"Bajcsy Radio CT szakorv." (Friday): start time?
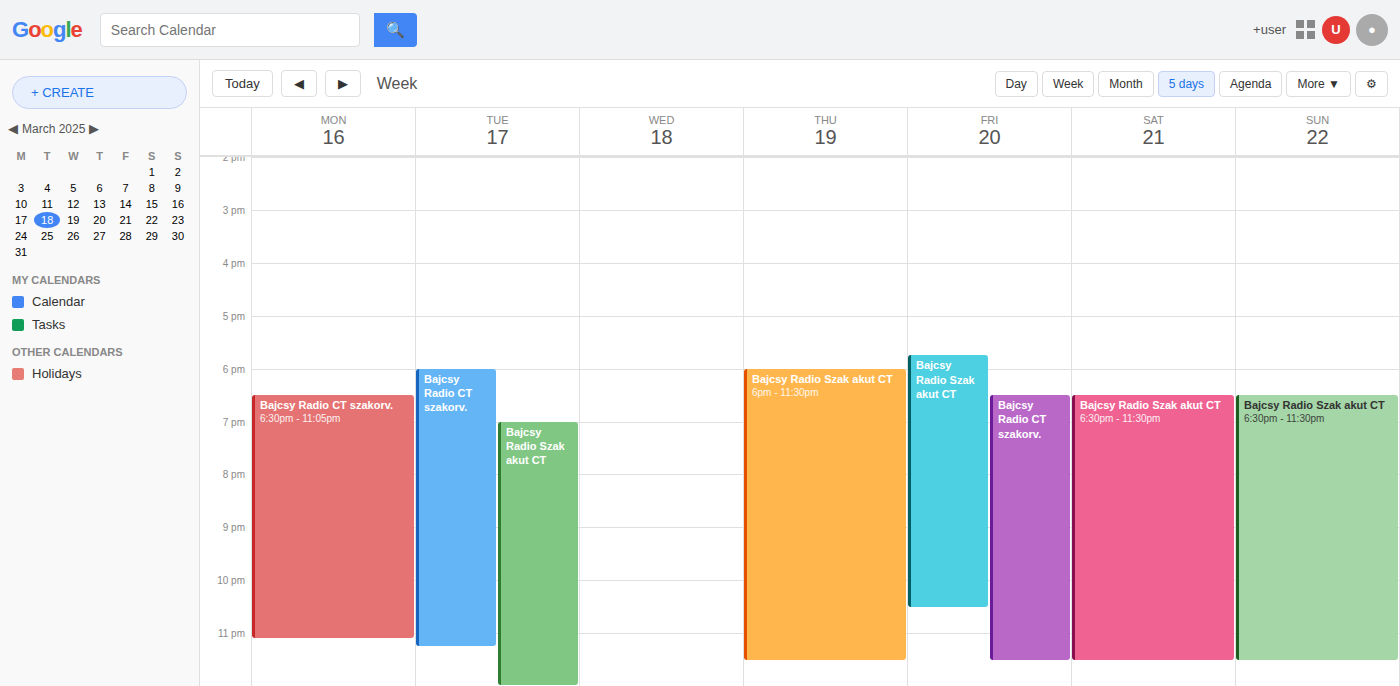
6:30 PM